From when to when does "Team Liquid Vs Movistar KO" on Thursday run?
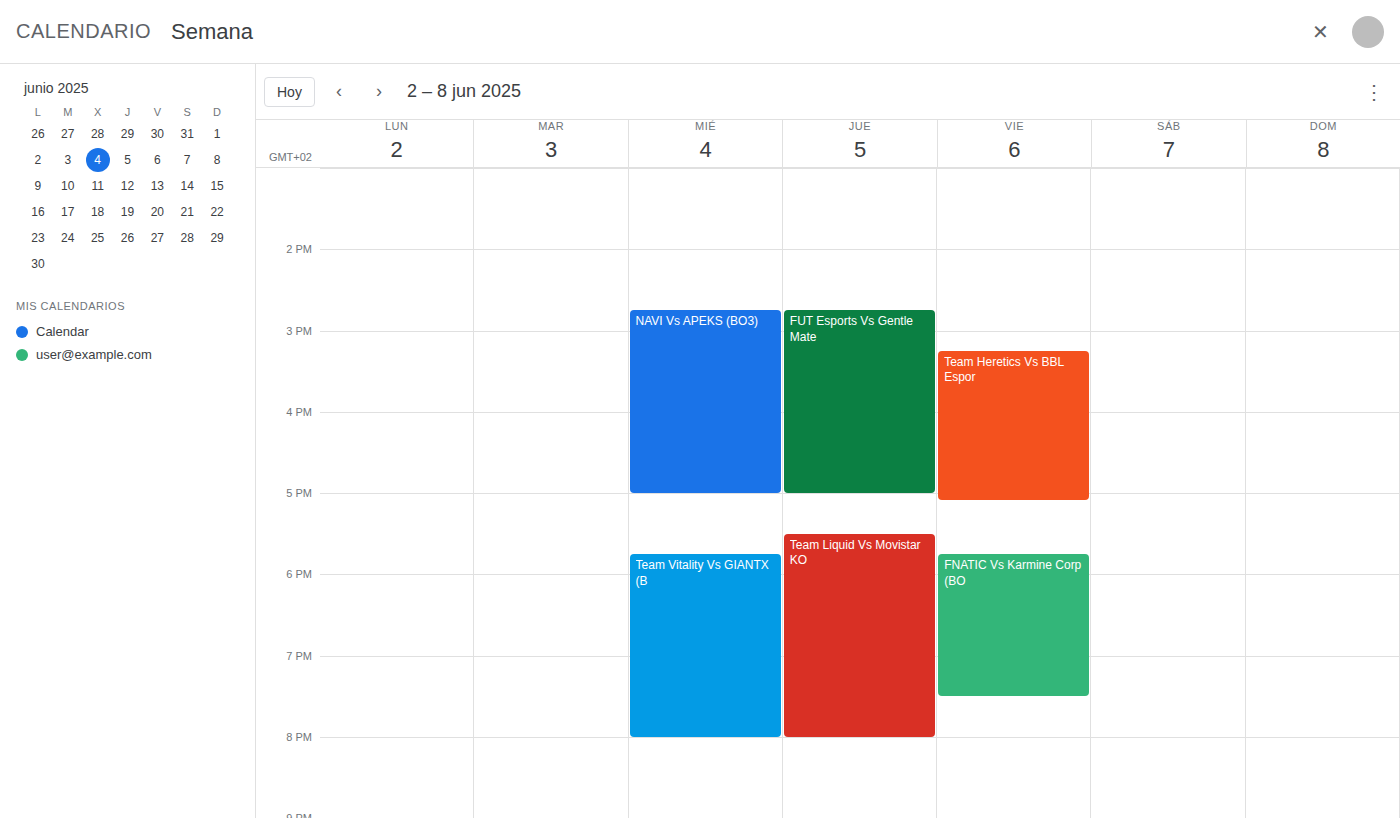
5:30 PM to 8:00 PM